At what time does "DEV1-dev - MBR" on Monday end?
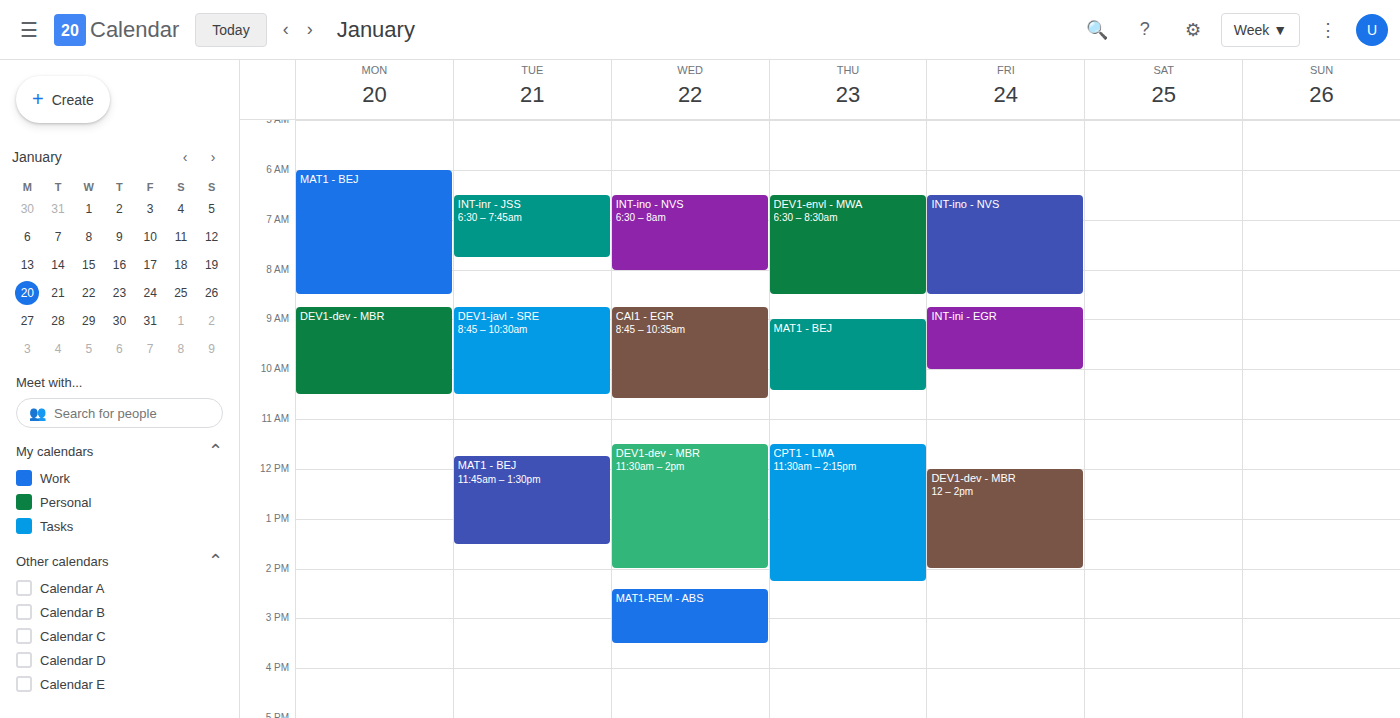
10:30 AM